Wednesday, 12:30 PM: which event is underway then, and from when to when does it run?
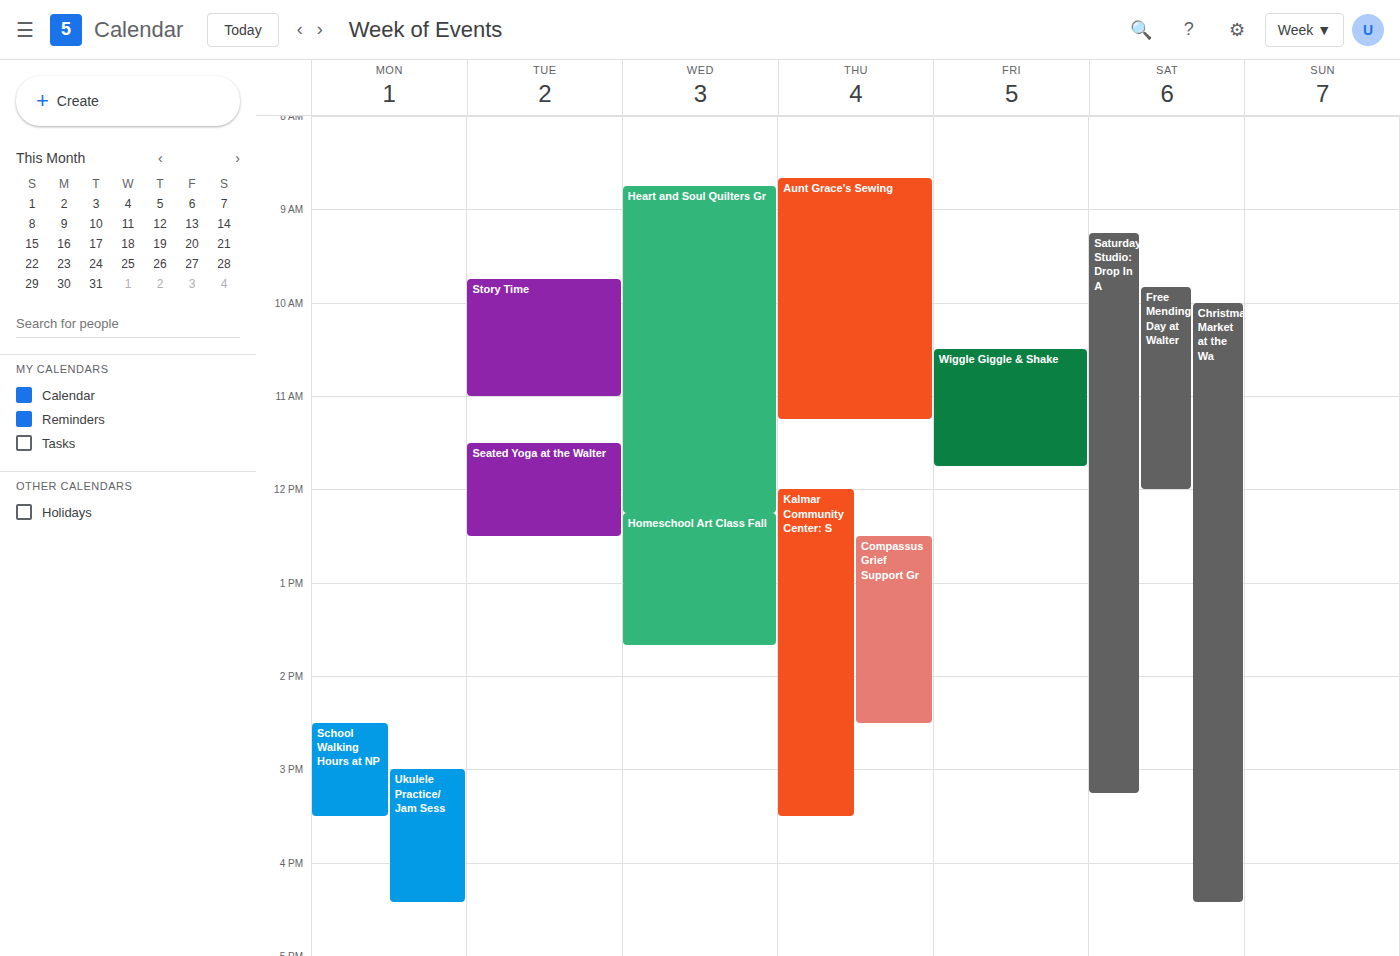
"Homeschool Art Class Fall", 12:15 PM to 1:40 PM